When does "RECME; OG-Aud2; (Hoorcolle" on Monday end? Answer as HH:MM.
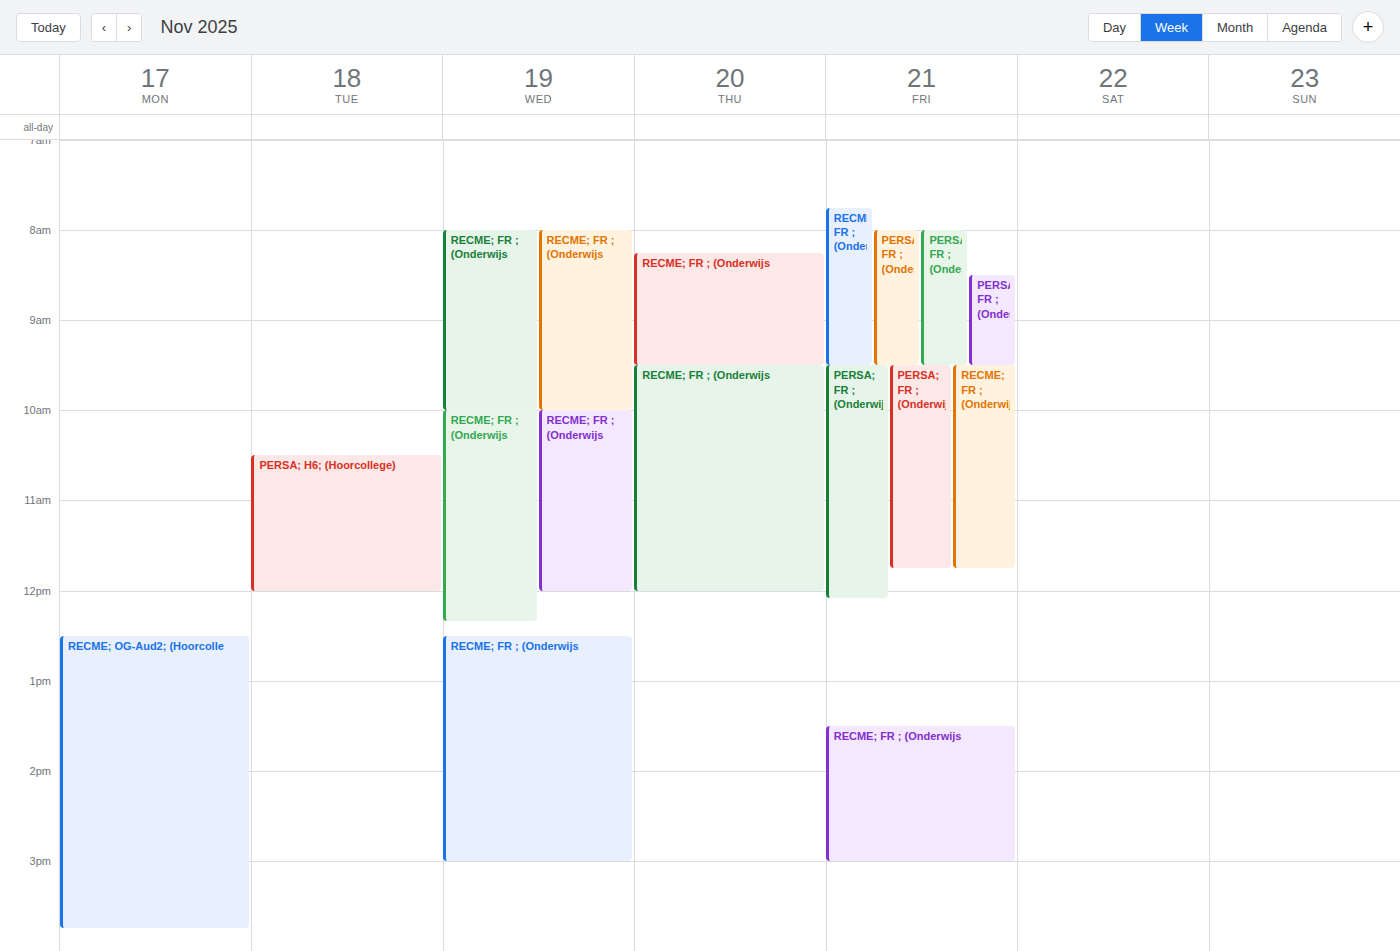
15:45